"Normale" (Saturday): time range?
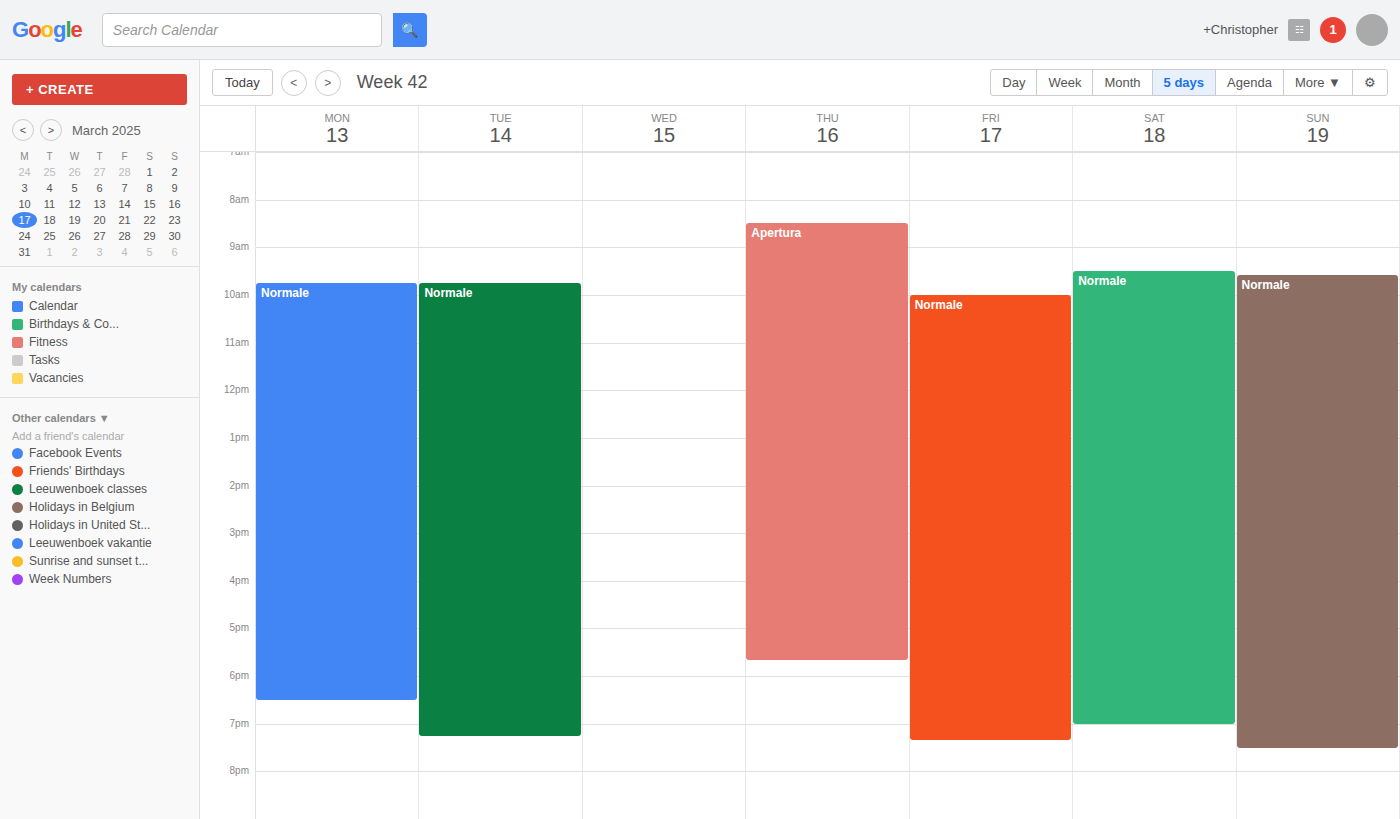
09:30 to 19:00